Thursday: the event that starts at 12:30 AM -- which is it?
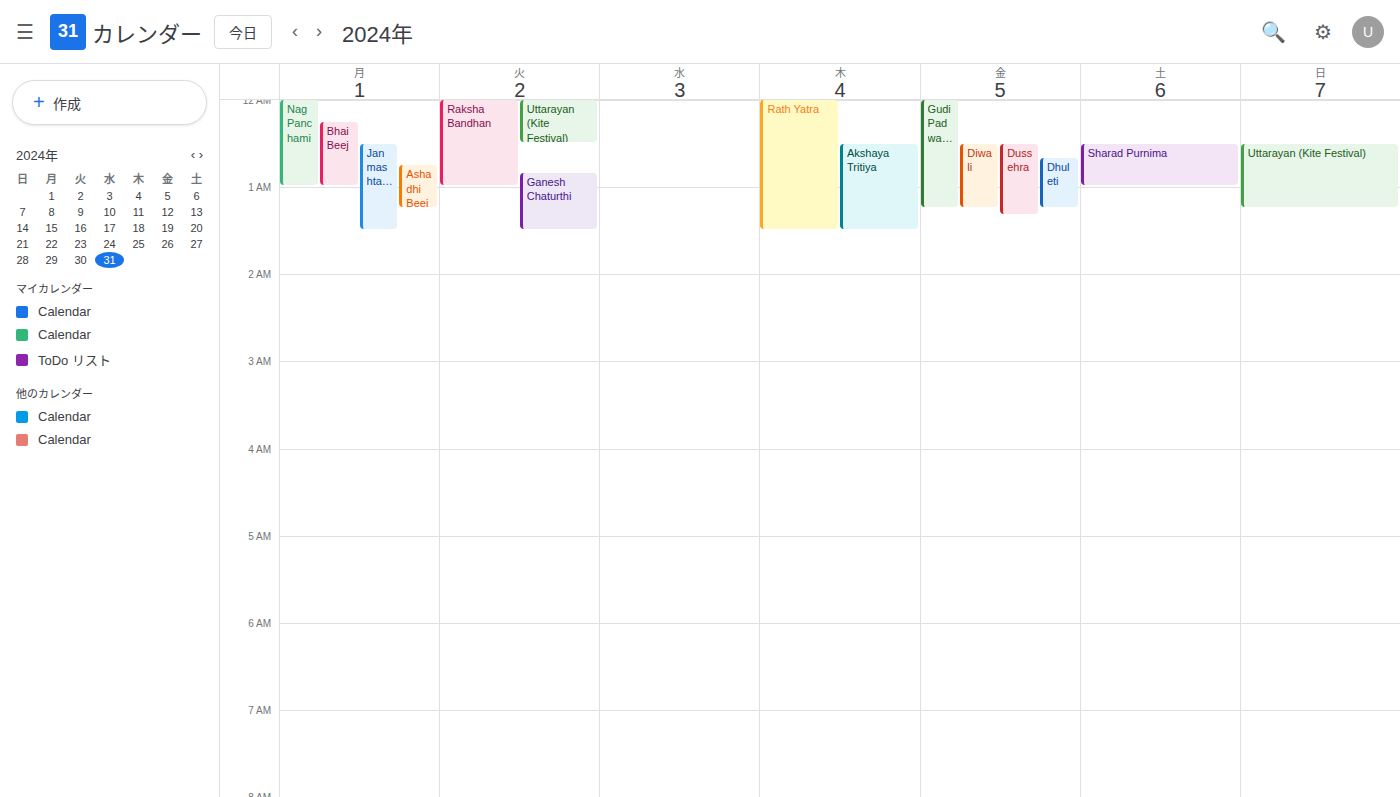
"Akshaya Tritiya"